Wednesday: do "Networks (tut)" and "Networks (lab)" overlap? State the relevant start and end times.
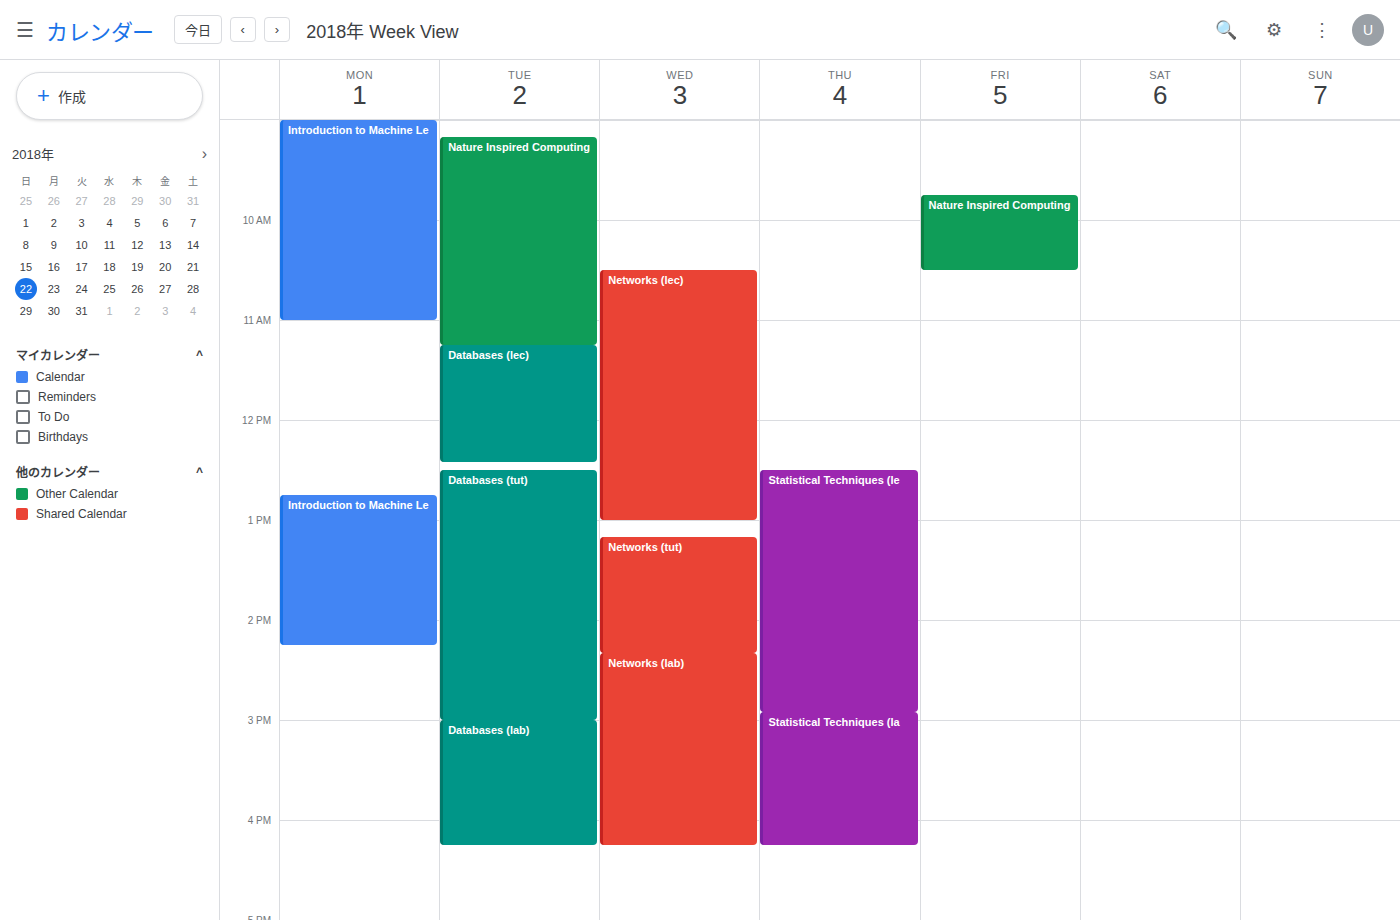
"Networks (tut)" ends at 2:20 PM, exactly when "Networks (lab)" starts -- they touch but do not overlap.